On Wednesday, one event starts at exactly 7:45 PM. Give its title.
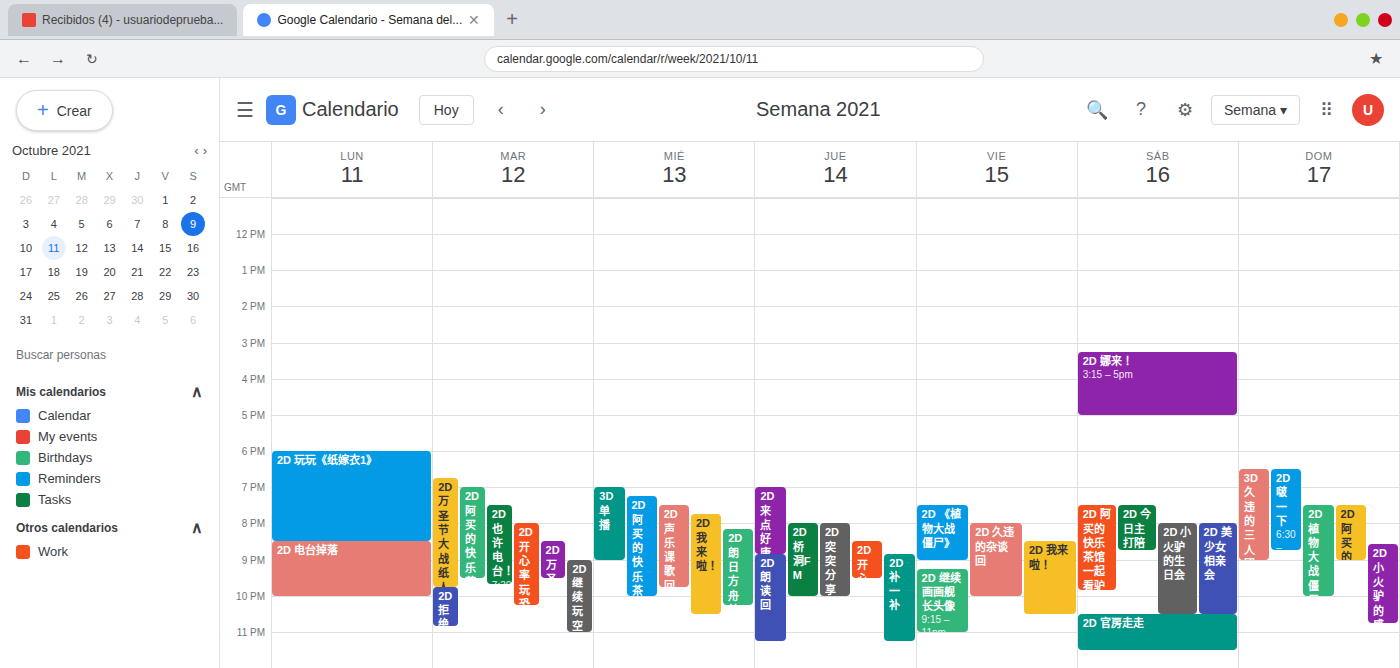
"2D 我来啦！"